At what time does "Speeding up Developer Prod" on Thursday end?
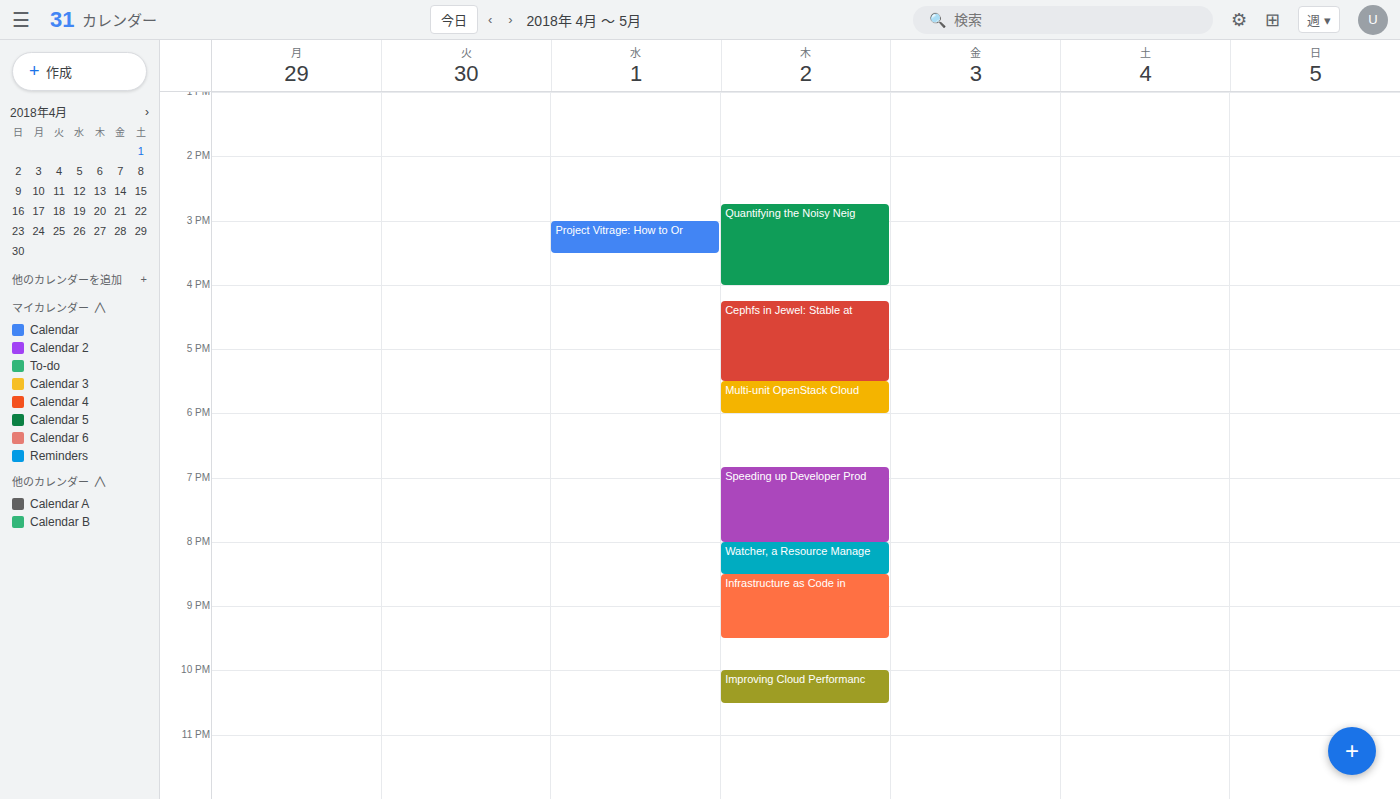
8:00 PM